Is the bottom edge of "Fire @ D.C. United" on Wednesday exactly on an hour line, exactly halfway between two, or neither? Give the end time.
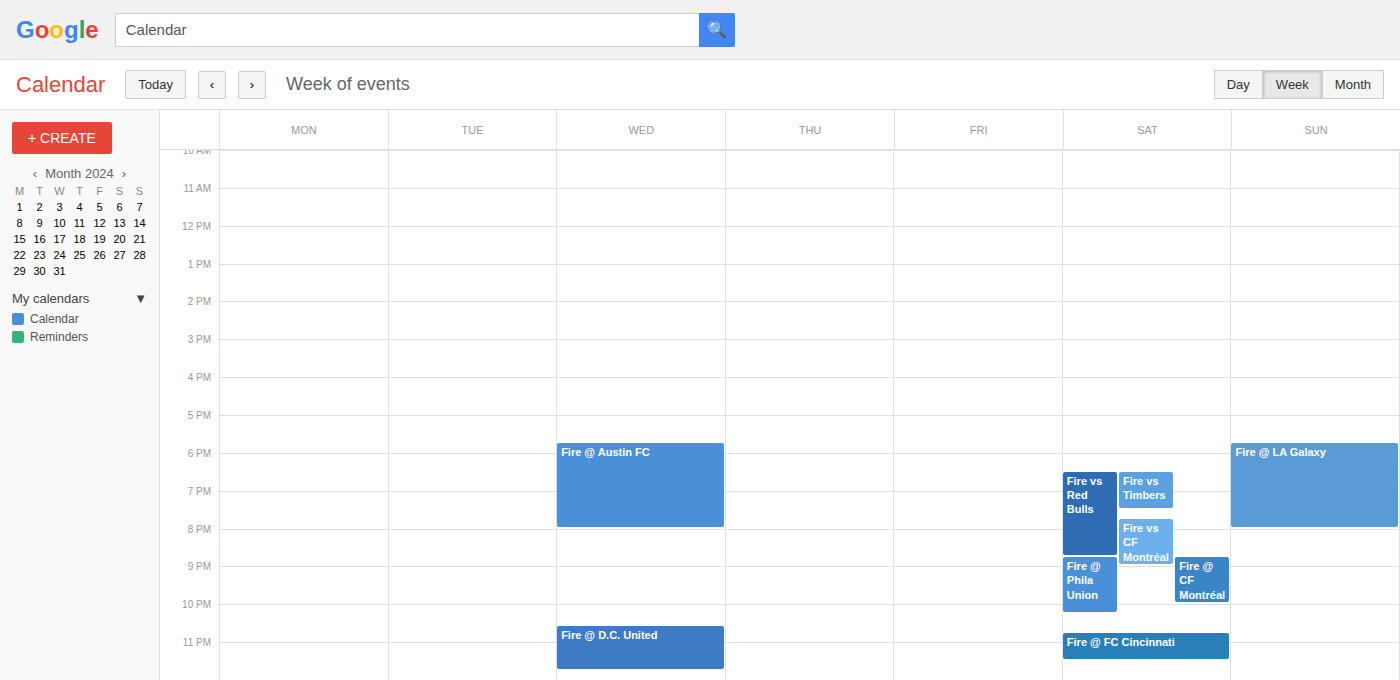
23:45 -- neither: three quarters of the way from the 23:00 line to the 24:00 line.